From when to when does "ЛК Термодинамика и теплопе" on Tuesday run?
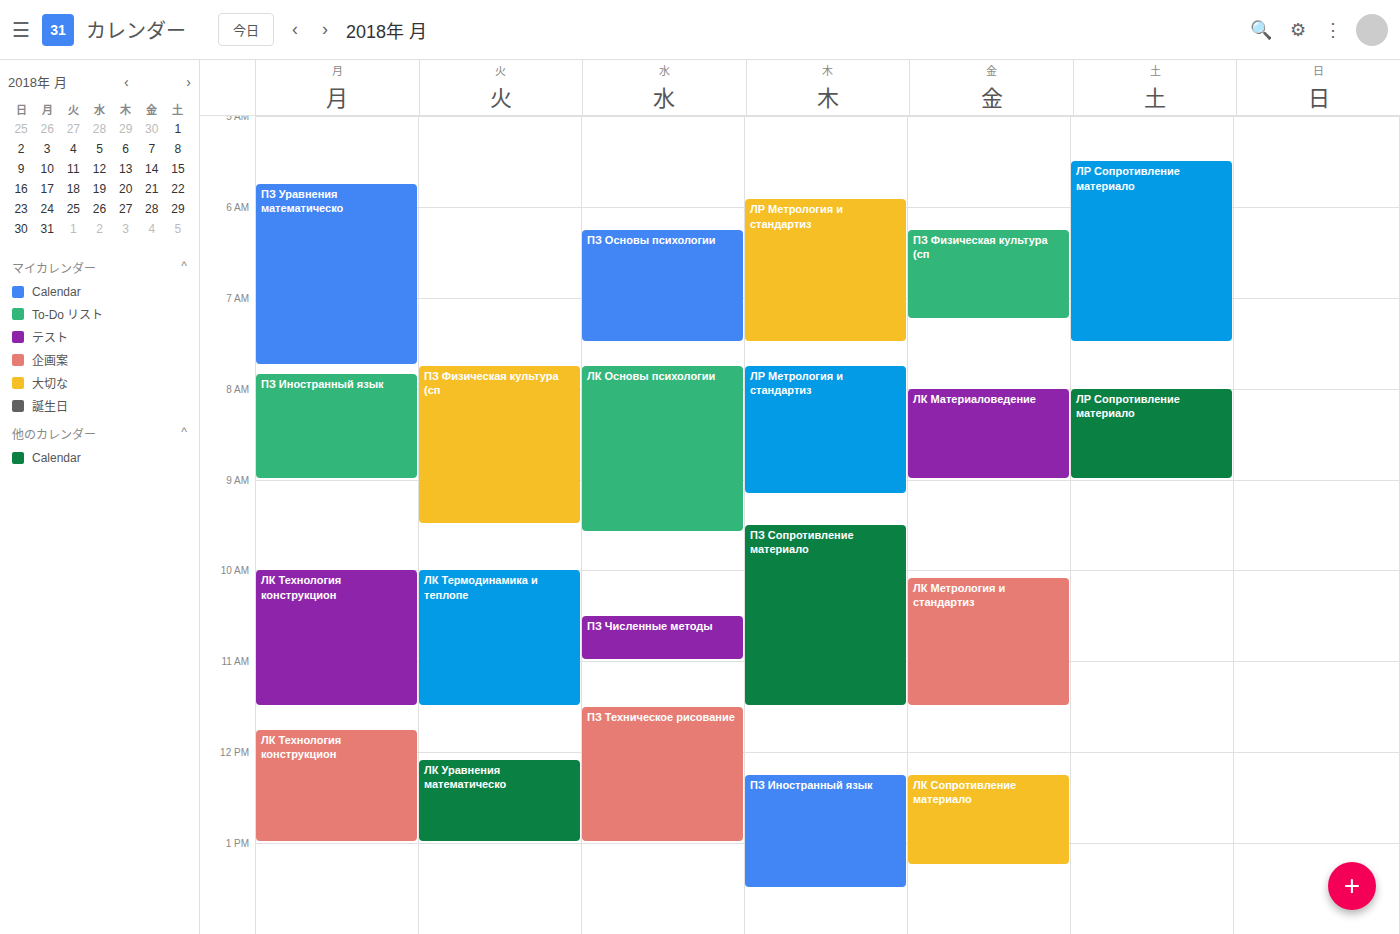
10:00 AM to 11:30 AM